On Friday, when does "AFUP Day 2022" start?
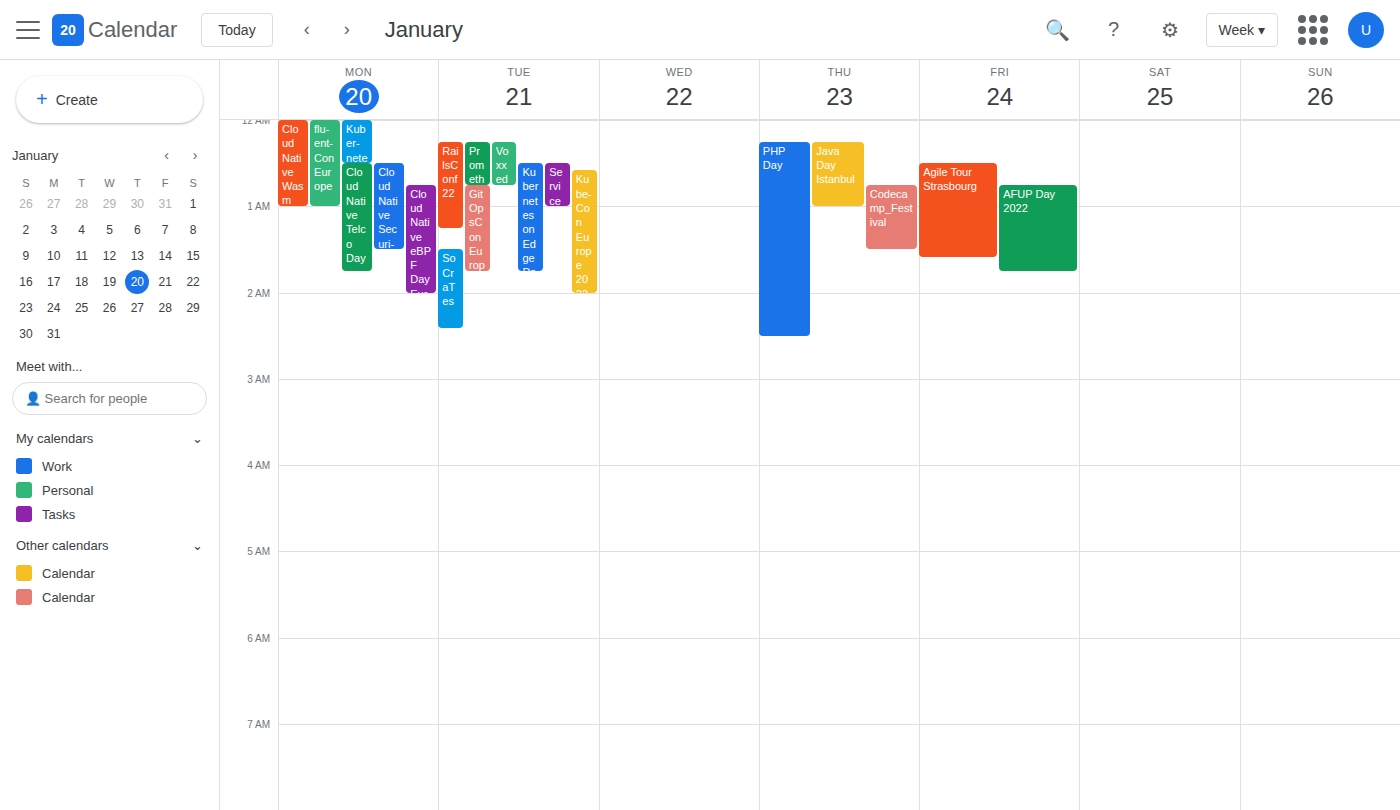
12:45 AM